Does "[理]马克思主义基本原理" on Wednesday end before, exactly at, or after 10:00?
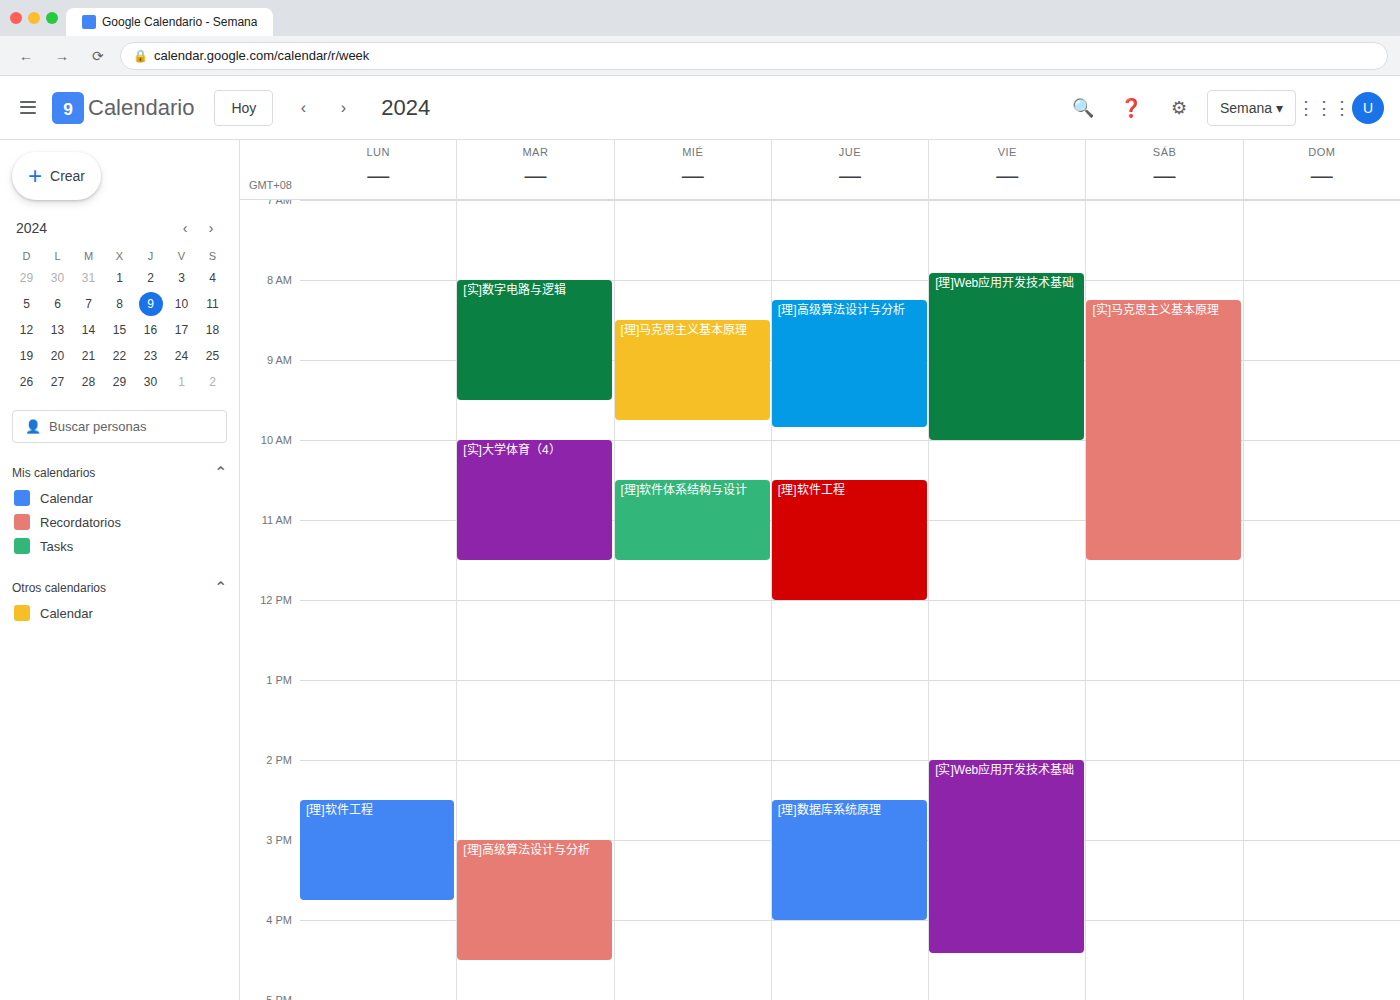
09:45 -- before 10:00, 15 minutes above the 10:00 line.